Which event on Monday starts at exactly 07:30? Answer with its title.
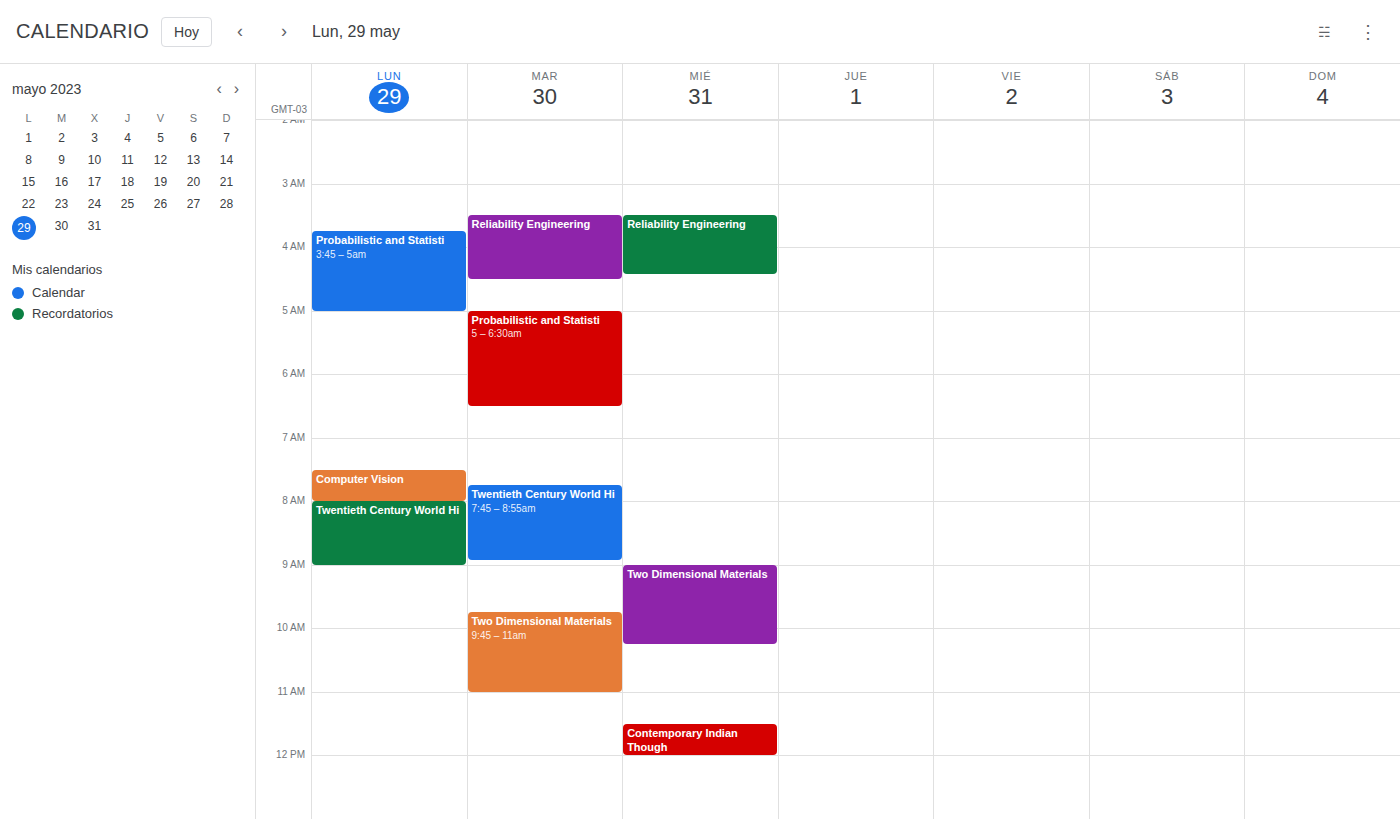
"Computer Vision"